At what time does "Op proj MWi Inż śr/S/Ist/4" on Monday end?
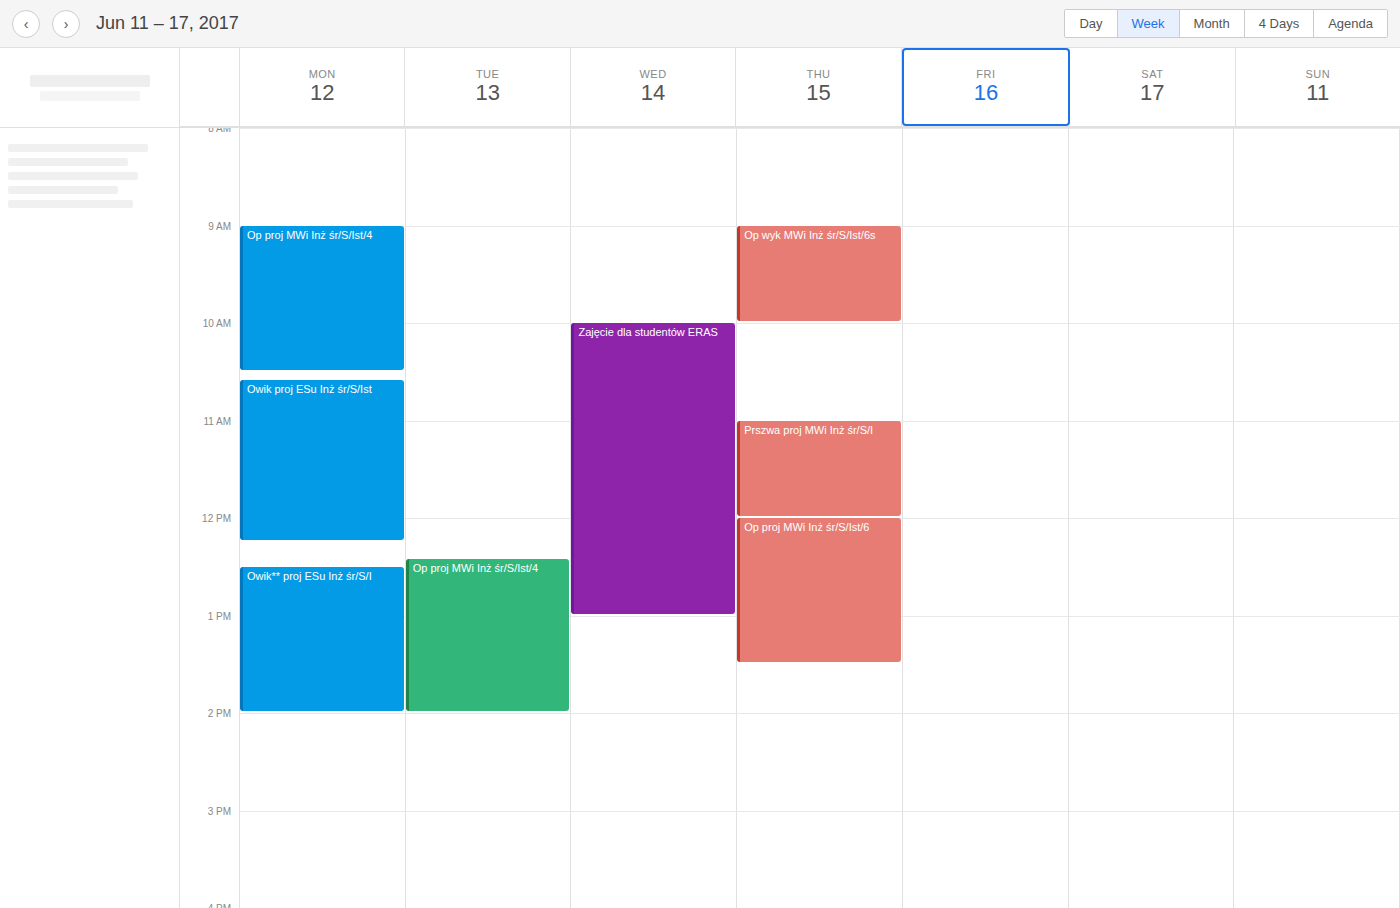
10:30 AM